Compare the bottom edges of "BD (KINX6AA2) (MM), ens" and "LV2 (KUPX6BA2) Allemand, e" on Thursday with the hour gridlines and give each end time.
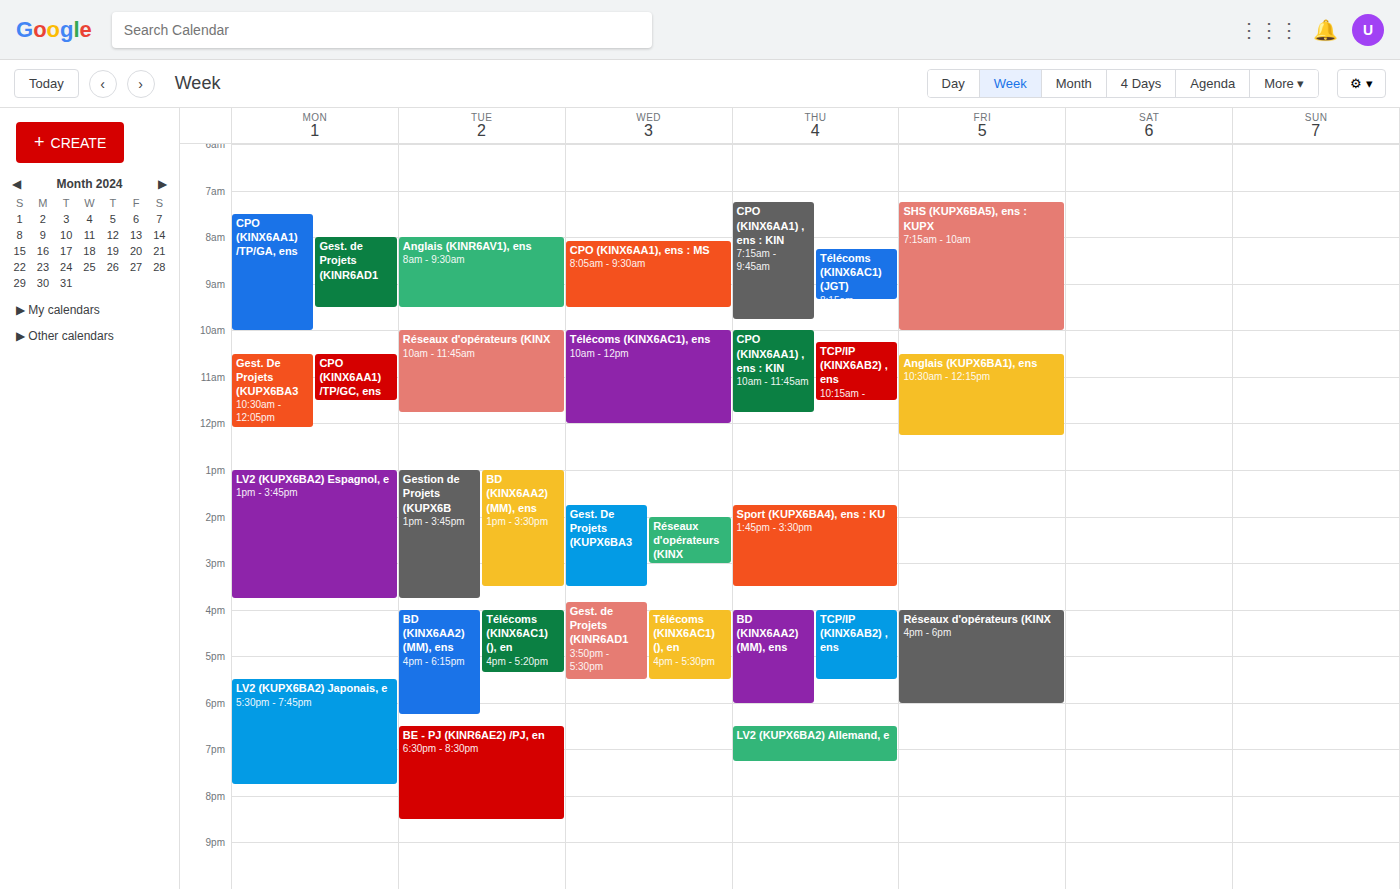
"BD (KINX6AA2) (MM), ens": 6:00 PM, exactly on the 6 PM line. "LV2 (KUPX6BA2) Allemand, e": 7:15 PM, neither: a quarter of the way from the 7 PM line to the 8 PM line.